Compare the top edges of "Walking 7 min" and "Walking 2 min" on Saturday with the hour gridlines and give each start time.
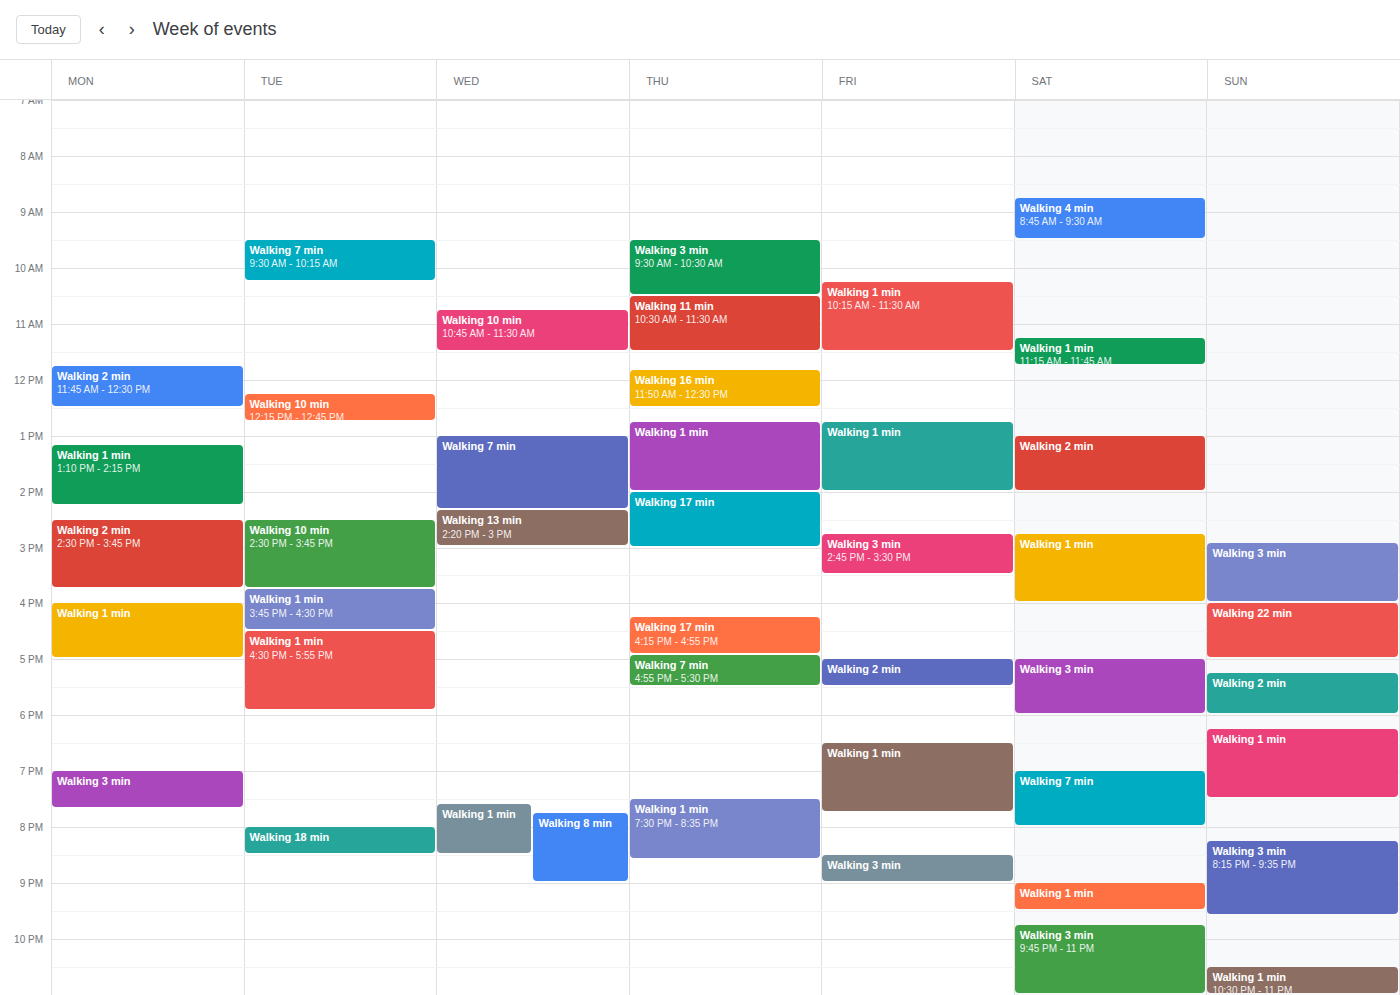
"Walking 7 min": 7:00 PM, exactly on the 7 PM line. "Walking 2 min": 1:00 PM, exactly on the 1 PM line.